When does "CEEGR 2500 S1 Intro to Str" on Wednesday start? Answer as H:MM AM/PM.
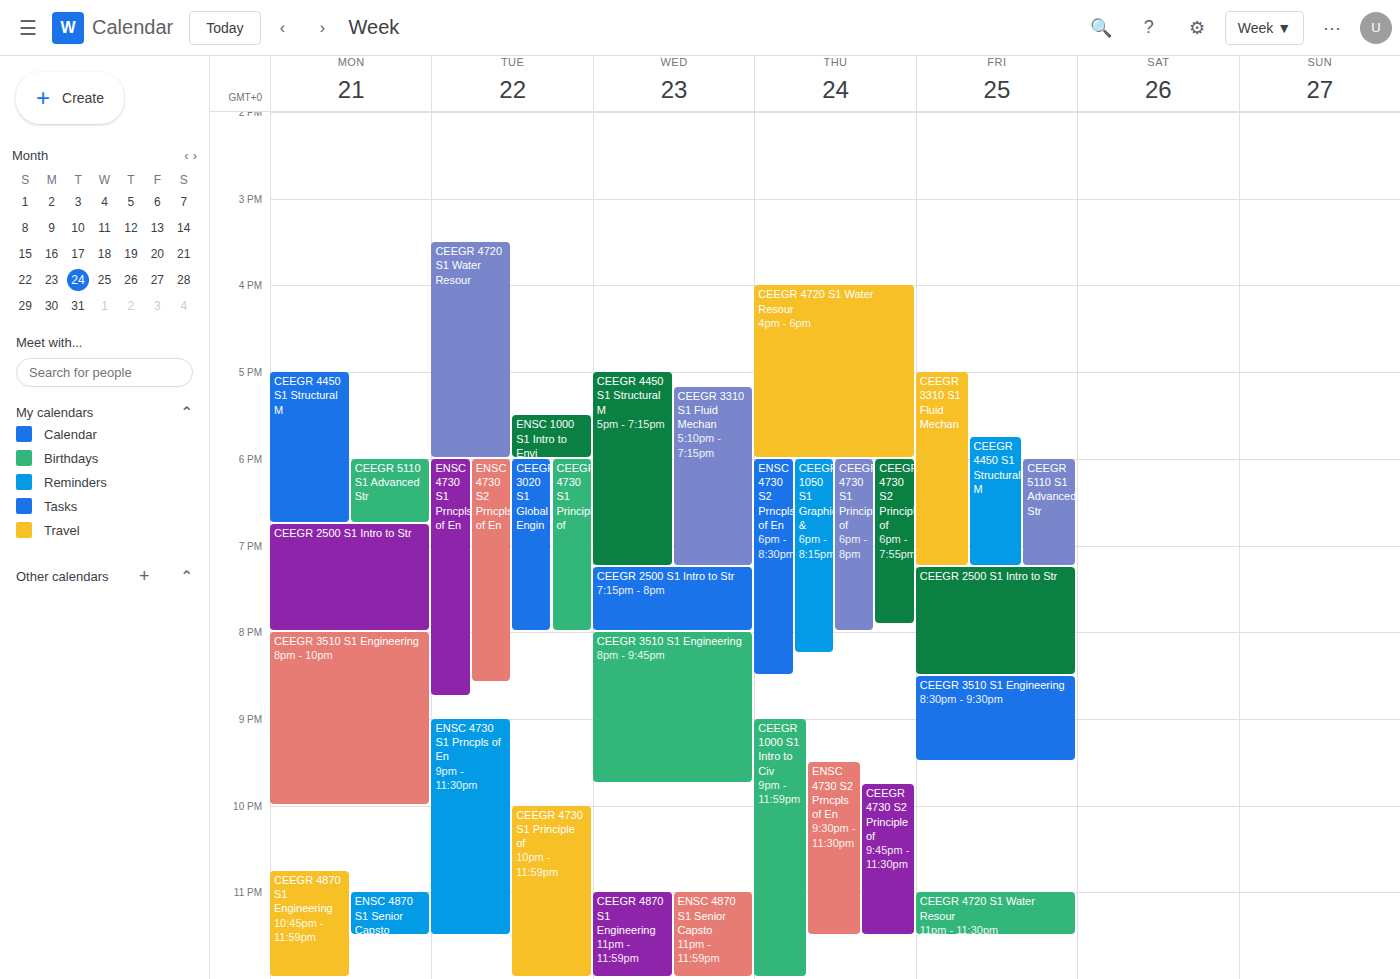
7:15 PM